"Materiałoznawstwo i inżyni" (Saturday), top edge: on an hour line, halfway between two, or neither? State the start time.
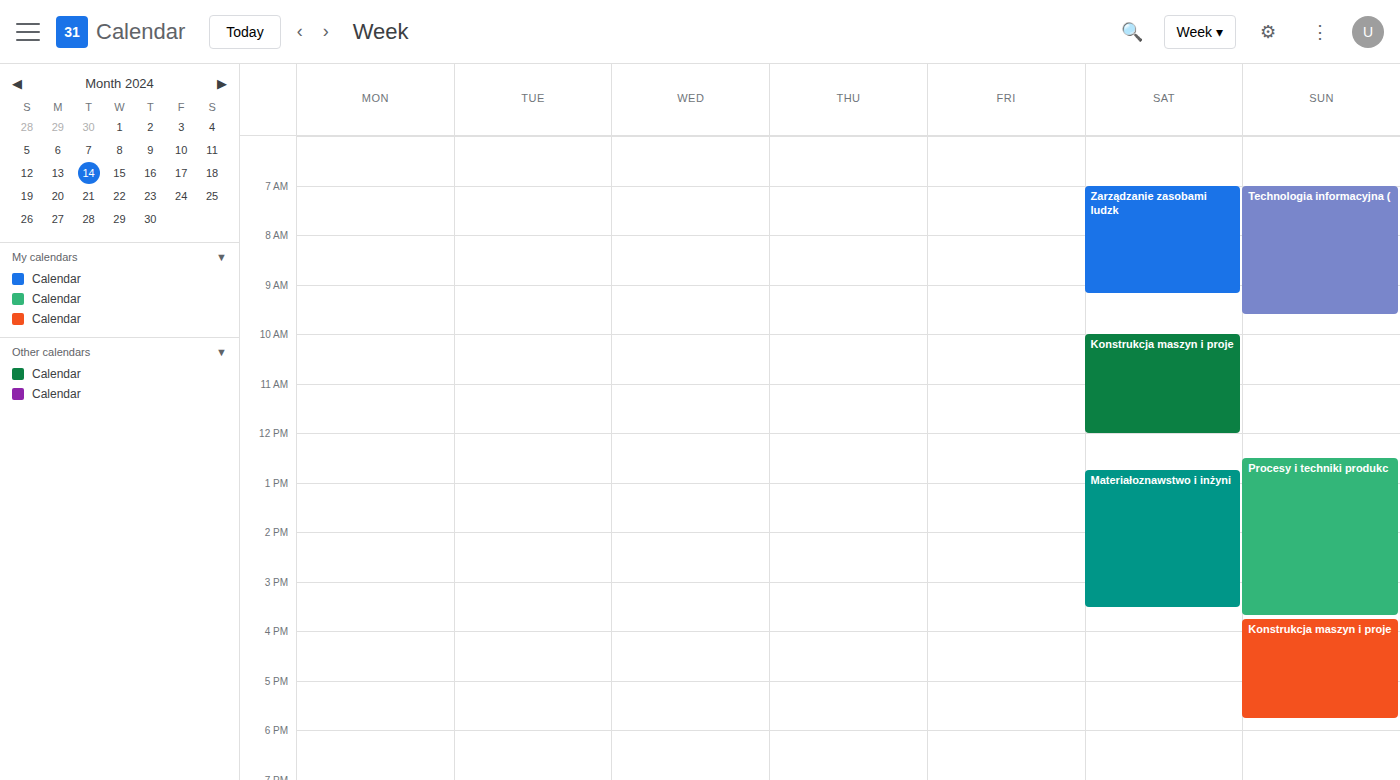
12:45 PM -- neither: three quarters of the way from the 12 PM line to the 1 PM line.